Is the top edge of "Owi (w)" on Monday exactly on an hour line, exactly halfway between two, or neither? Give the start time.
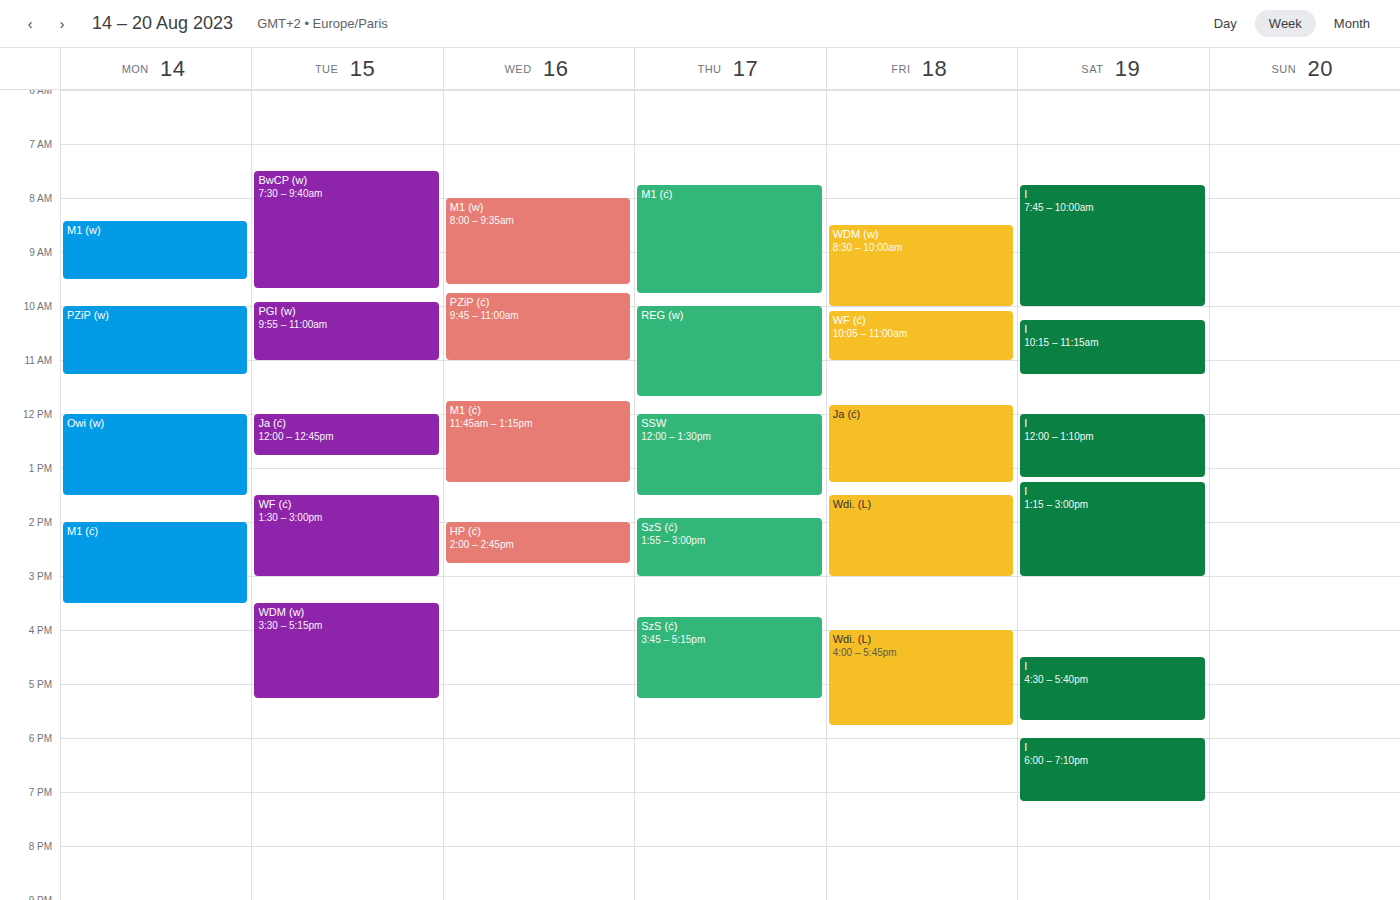
12:00 PM -- exactly on the 12 PM line.